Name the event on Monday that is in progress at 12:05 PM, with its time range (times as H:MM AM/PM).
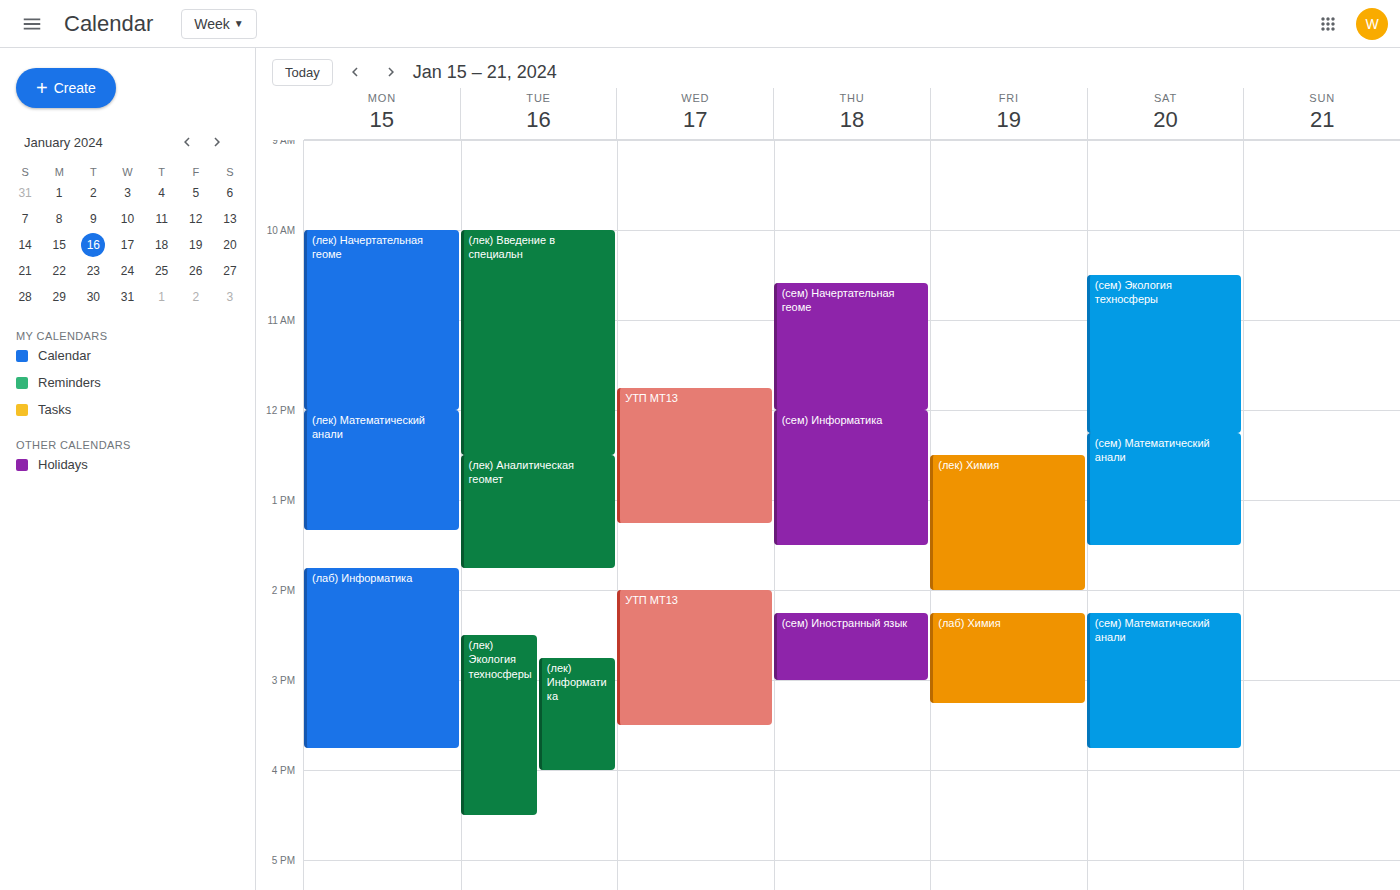
"(лек) Математический анали", 12:00 PM to 1:20 PM